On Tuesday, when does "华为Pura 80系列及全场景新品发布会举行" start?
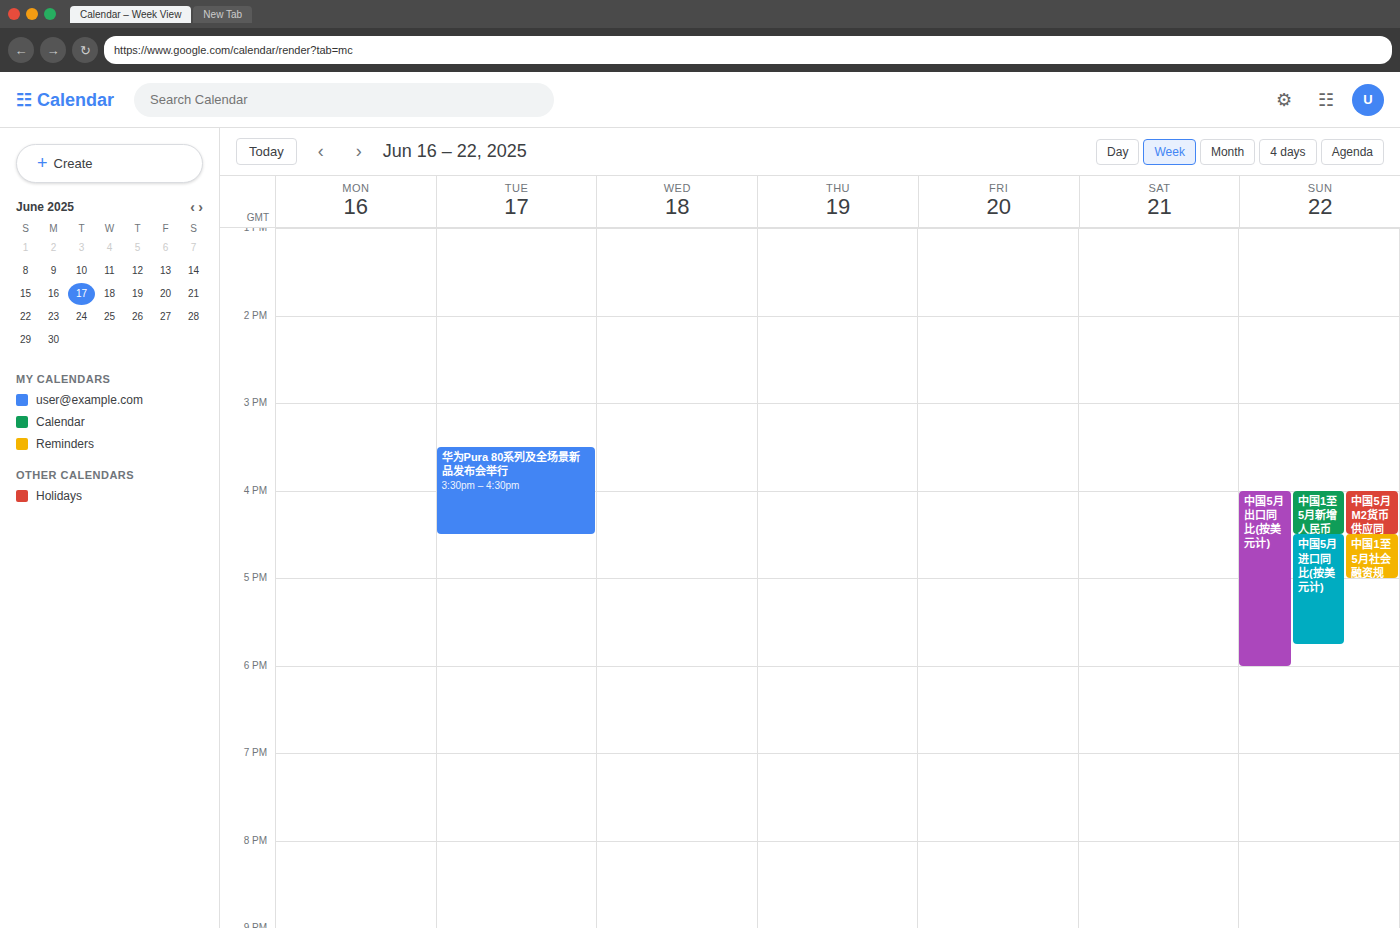
3:30 PM